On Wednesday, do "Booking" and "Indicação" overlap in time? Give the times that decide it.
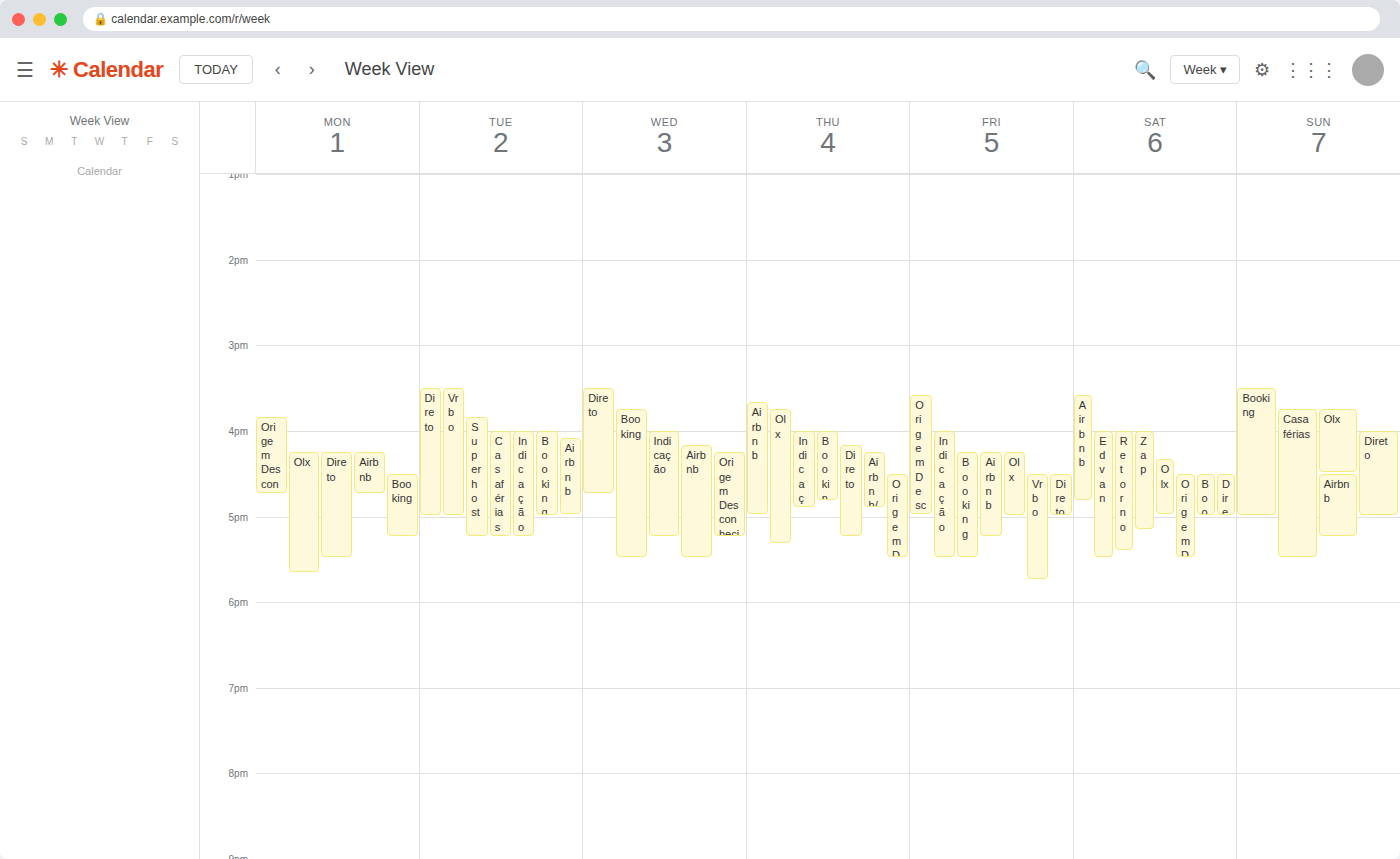
"Indicação" runs 4:00 PM to 5:15 PM, inside "Booking" -- they overlap.